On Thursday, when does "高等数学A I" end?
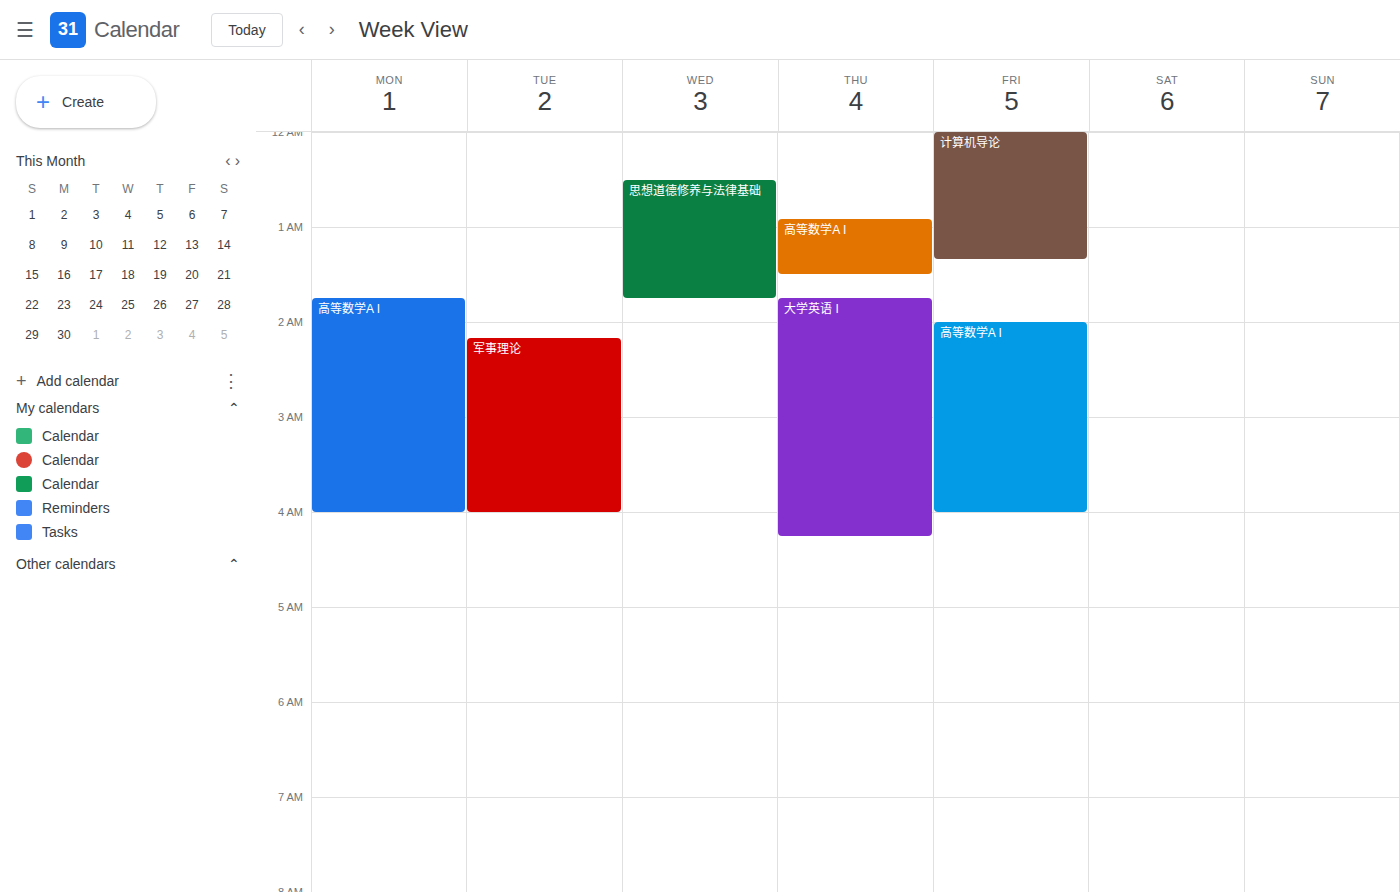
1:30 AM